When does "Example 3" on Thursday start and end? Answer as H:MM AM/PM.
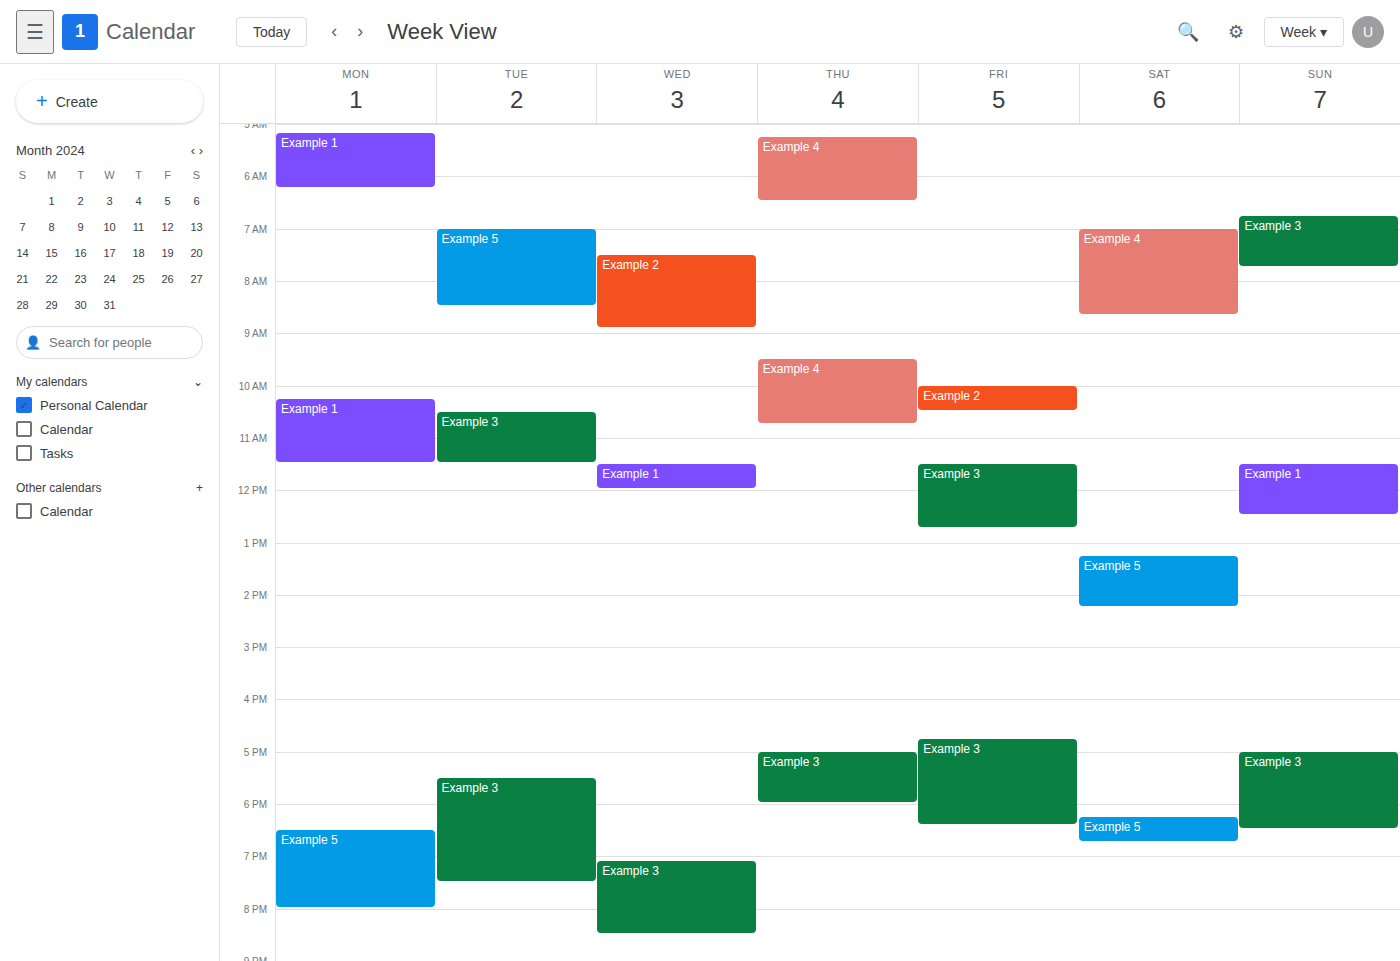
5:00 PM to 6:00 PM